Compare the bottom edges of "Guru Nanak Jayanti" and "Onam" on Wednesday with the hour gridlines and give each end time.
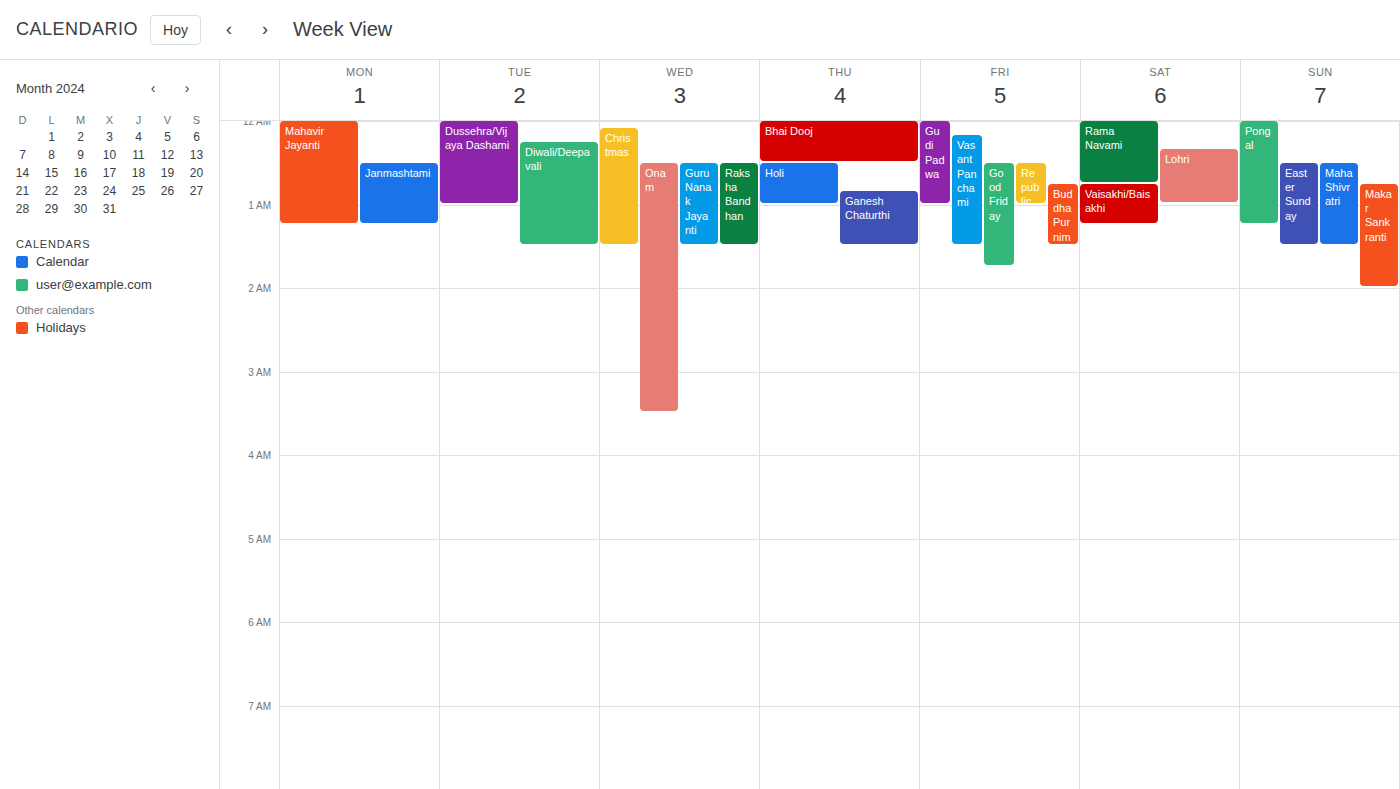
"Guru Nanak Jayanti": 1:30 AM, halfway between the 1 AM and 2 AM lines. "Onam": 3:30 AM, halfway between the 3 AM and 4 AM lines.